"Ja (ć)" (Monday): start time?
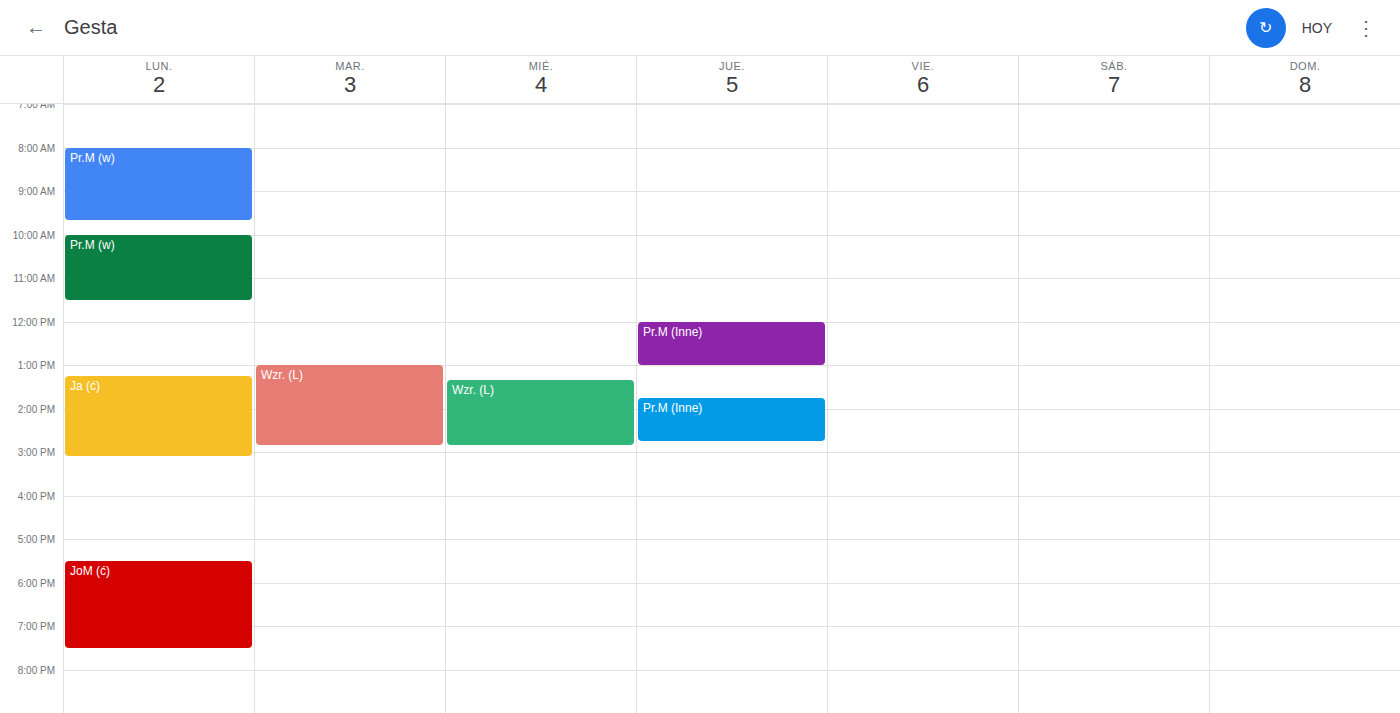
1:15 PM